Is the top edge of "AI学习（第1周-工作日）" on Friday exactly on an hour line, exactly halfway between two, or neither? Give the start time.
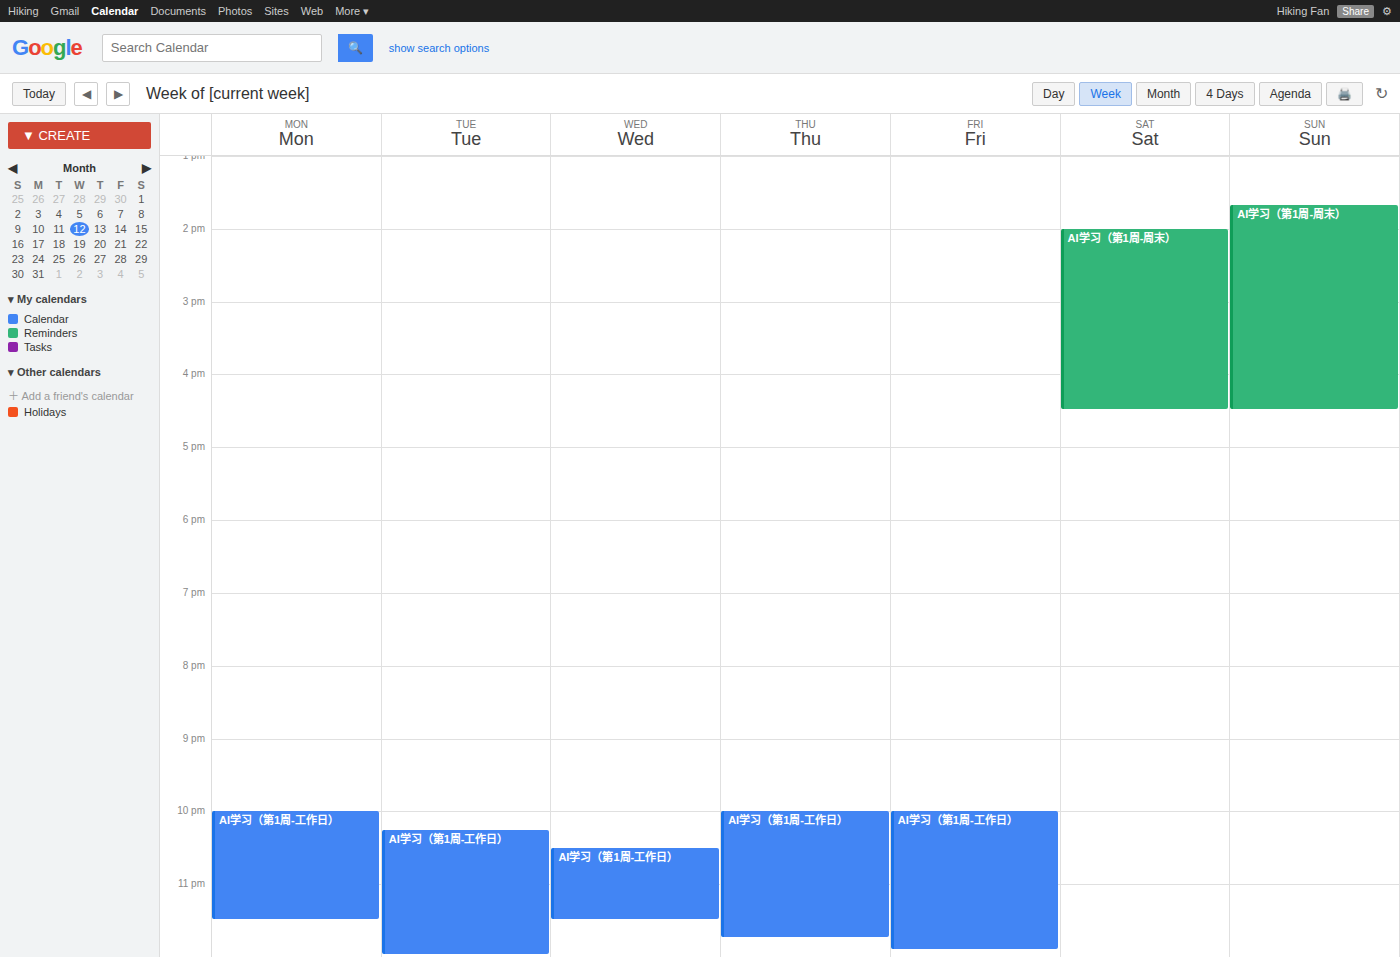
10:00 PM -- exactly on the 10 PM line.